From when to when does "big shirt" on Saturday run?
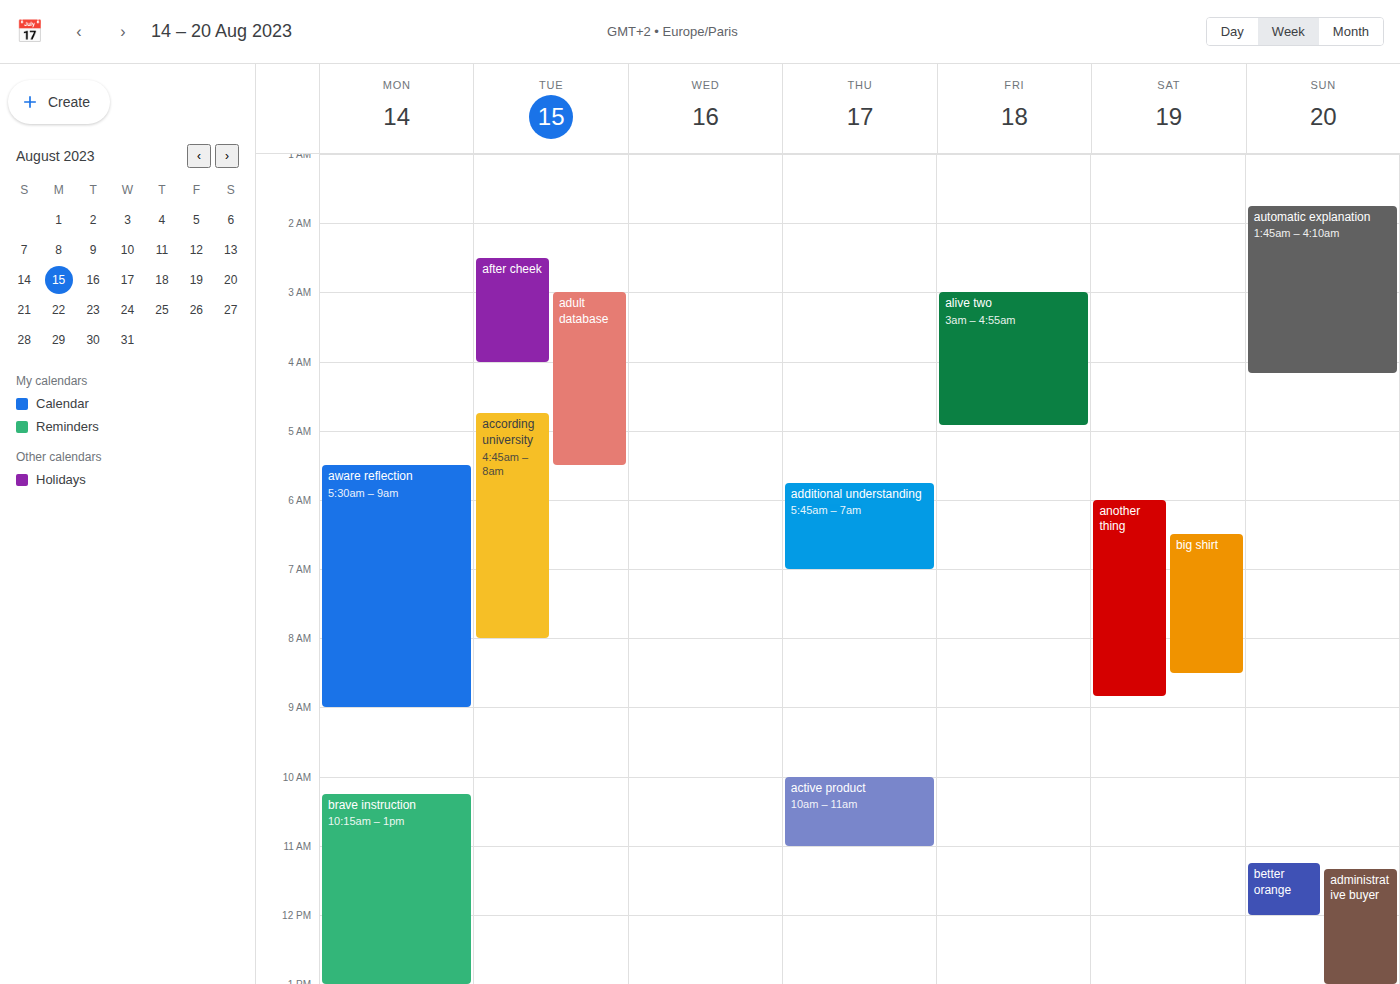
06:30 to 08:30